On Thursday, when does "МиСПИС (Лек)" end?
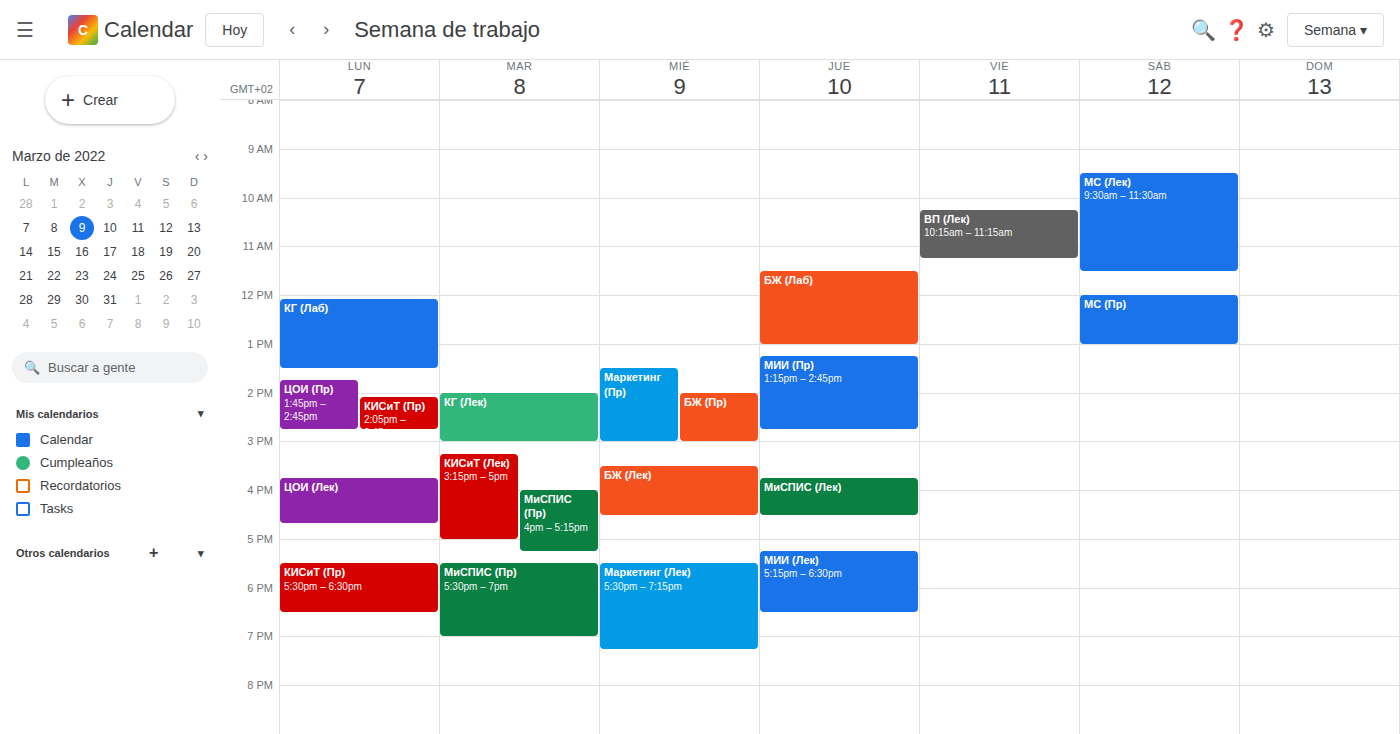
4:30 PM